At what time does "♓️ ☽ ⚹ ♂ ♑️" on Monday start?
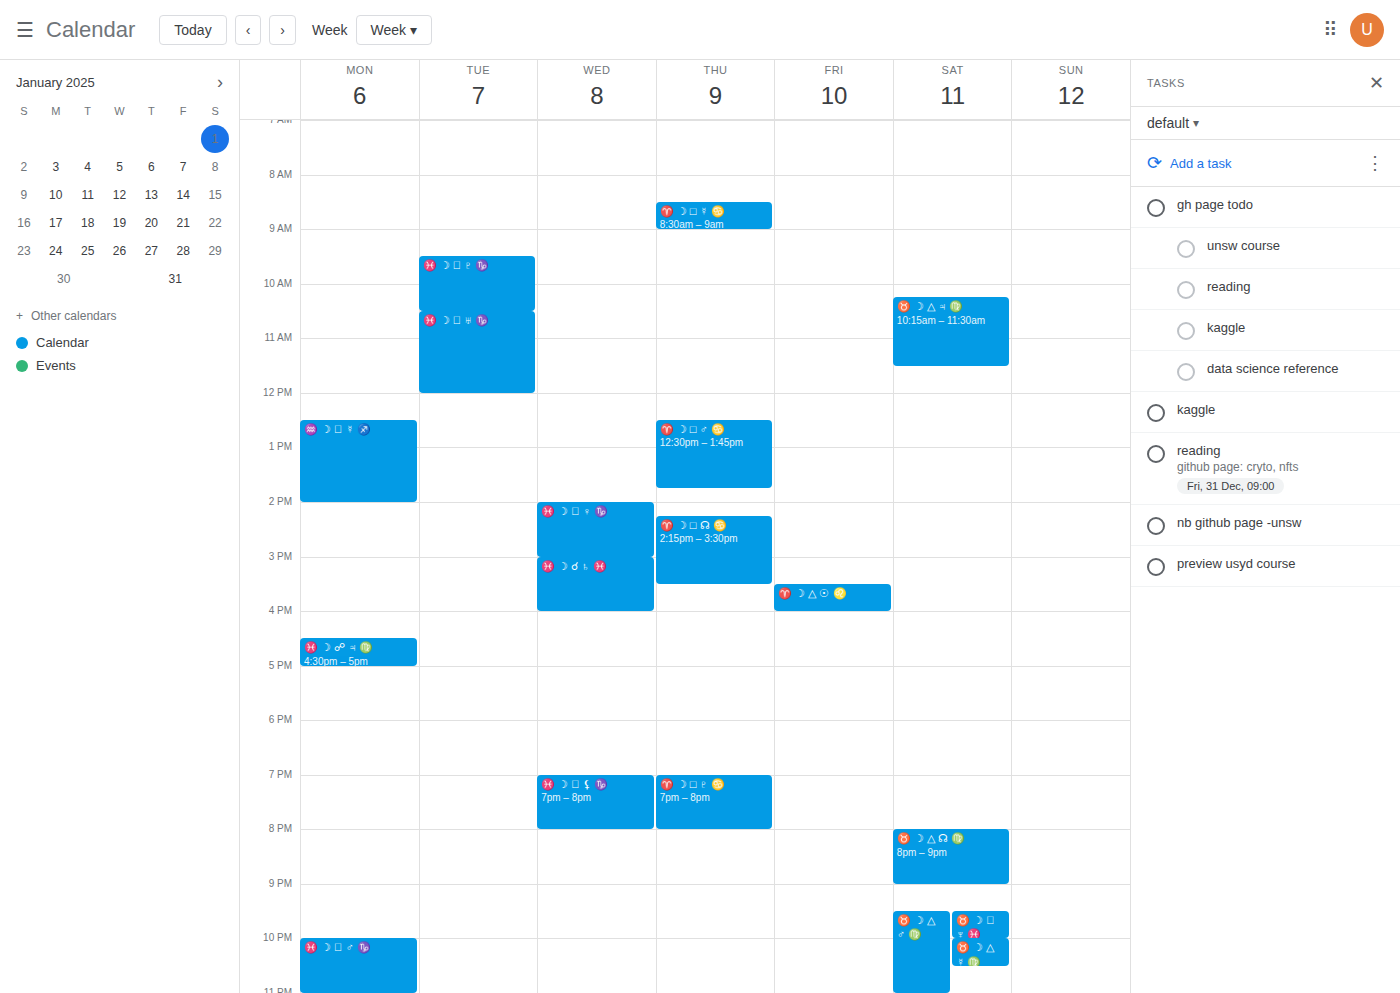
10:00 PM